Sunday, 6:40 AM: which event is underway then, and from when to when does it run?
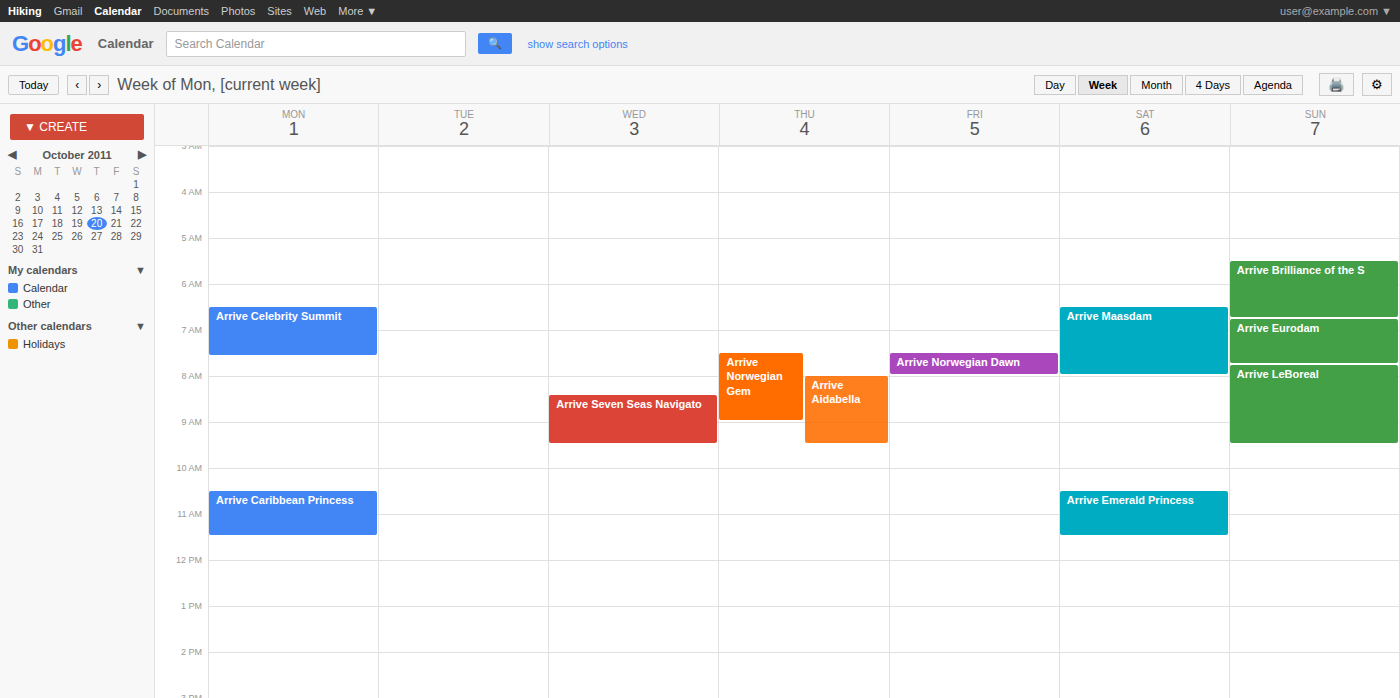
"Arrive Brilliance of the S", 5:30 AM to 6:45 AM